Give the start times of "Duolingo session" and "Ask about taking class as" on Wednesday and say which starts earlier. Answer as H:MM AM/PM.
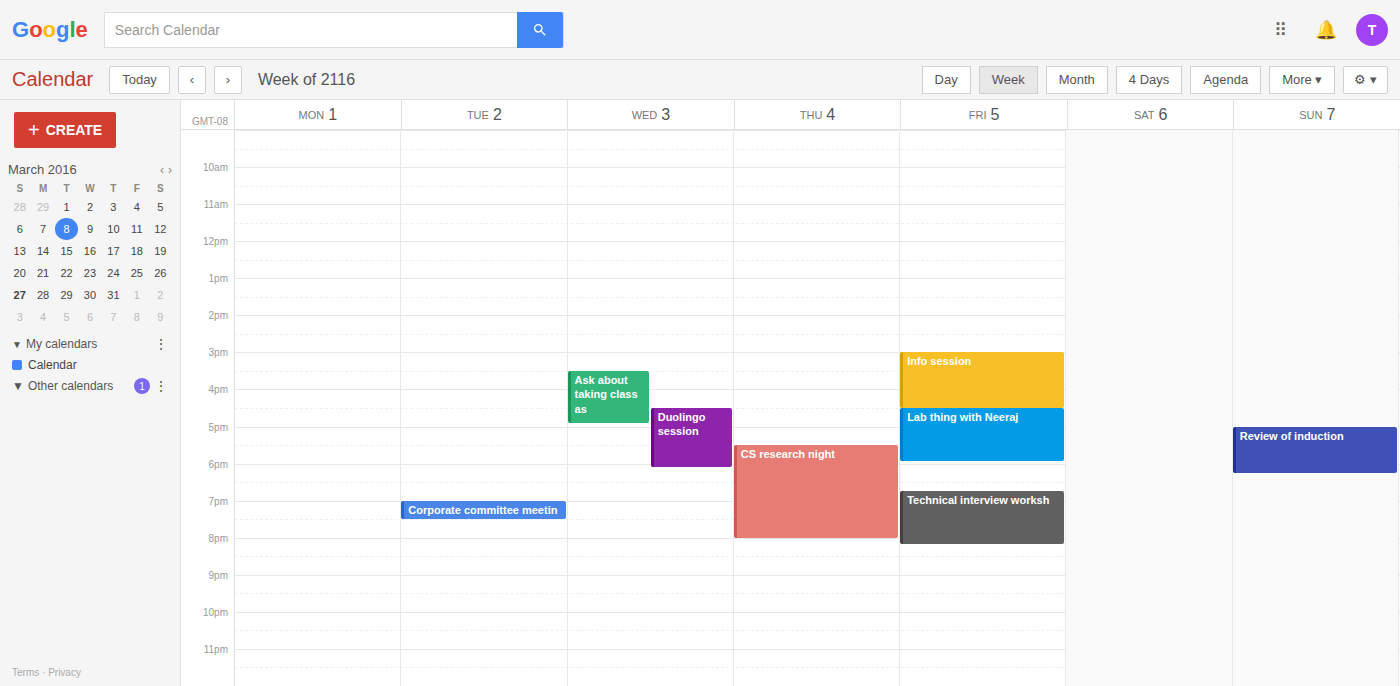
"Ask about taking class as" 3:30 PM; "Duolingo session" 4:30 PM.